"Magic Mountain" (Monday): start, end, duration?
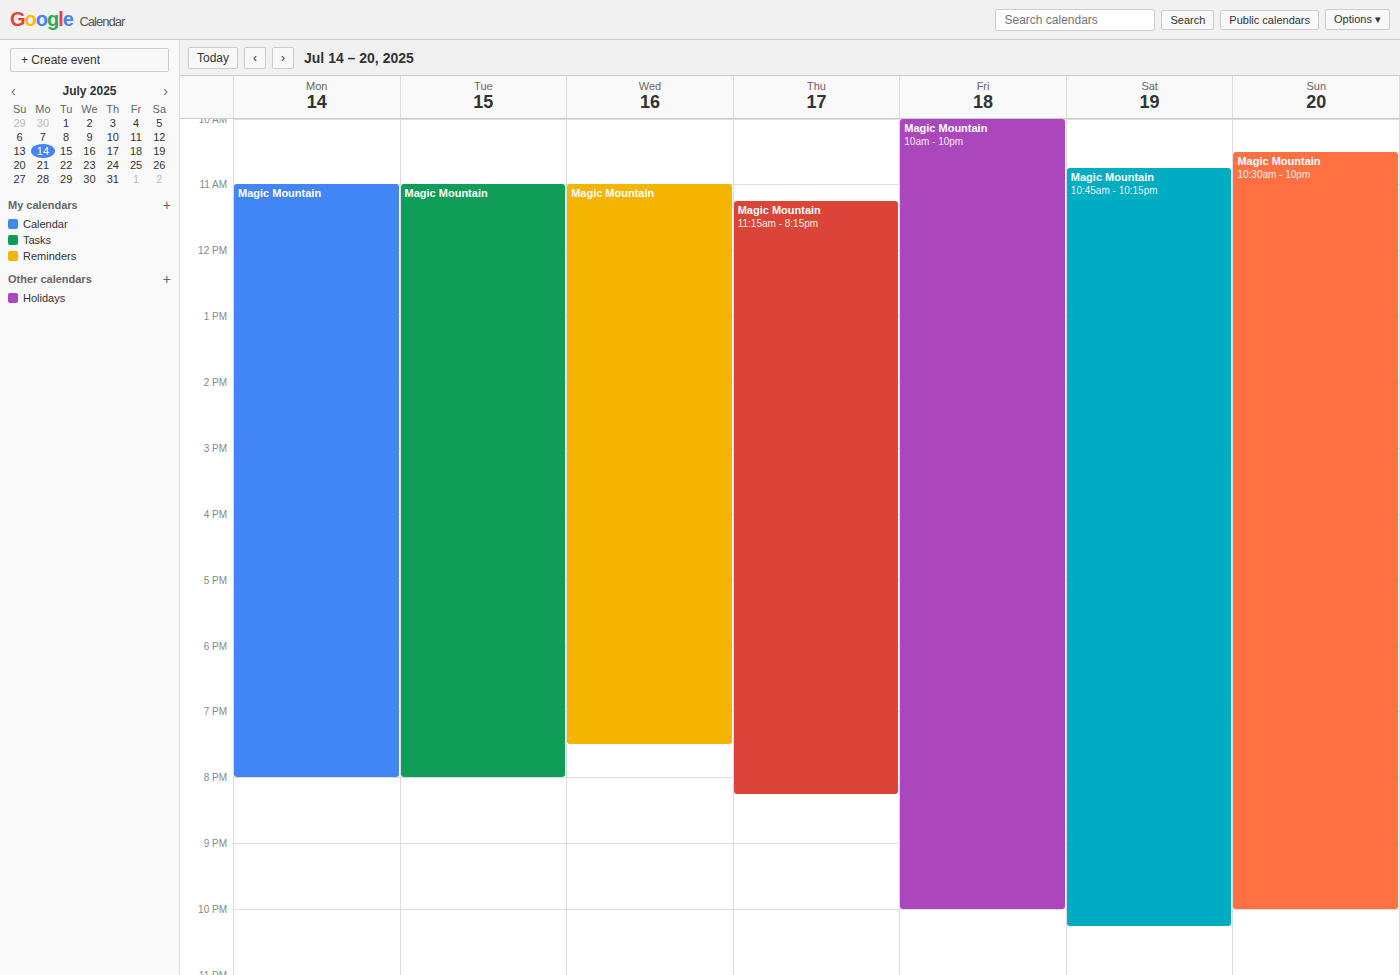
11:00 AM to 8:00 PM, 9 hours